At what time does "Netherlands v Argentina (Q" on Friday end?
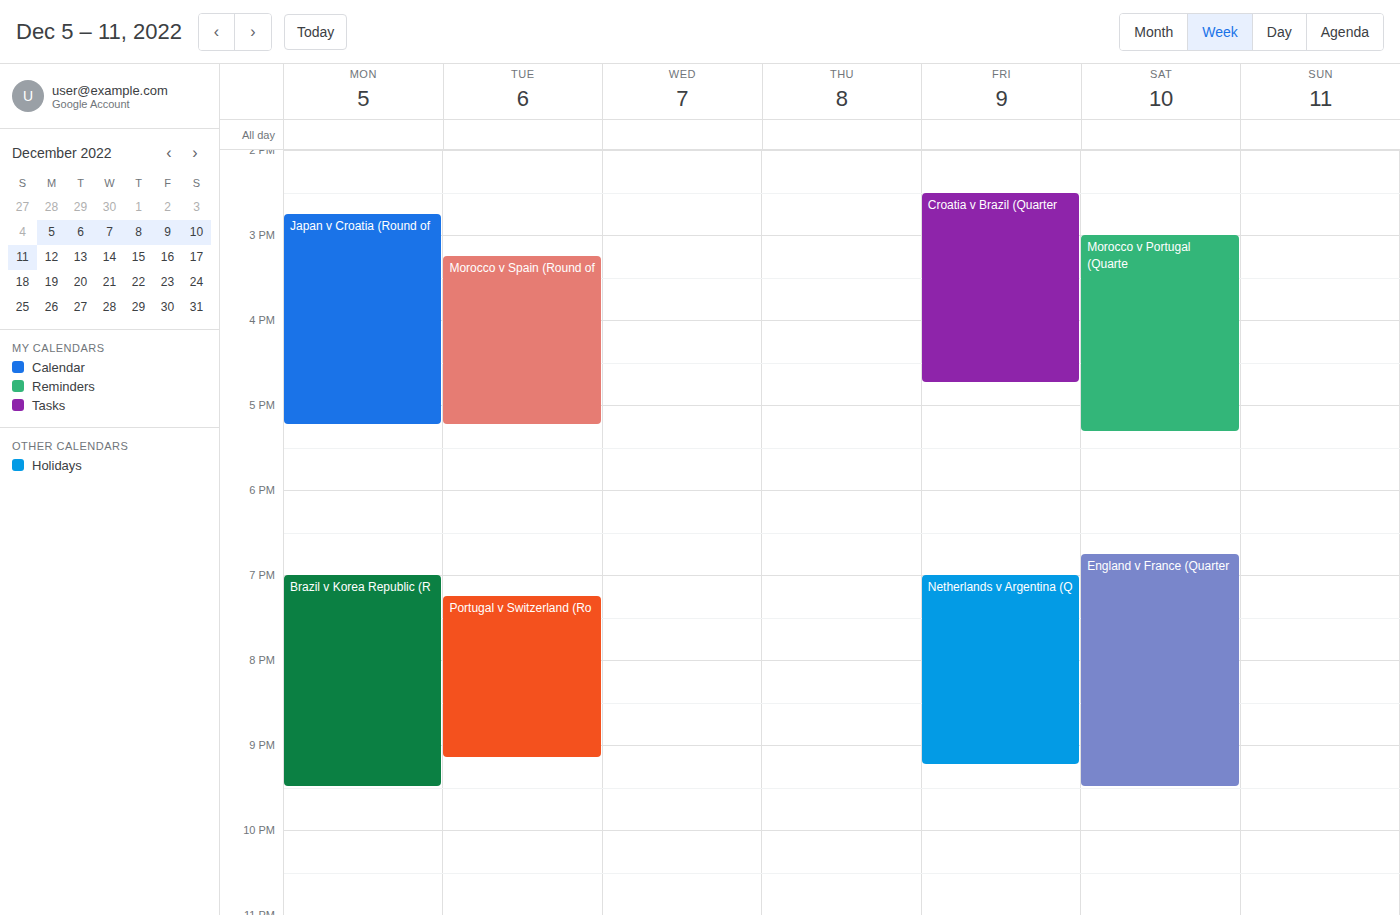
9:15 PM